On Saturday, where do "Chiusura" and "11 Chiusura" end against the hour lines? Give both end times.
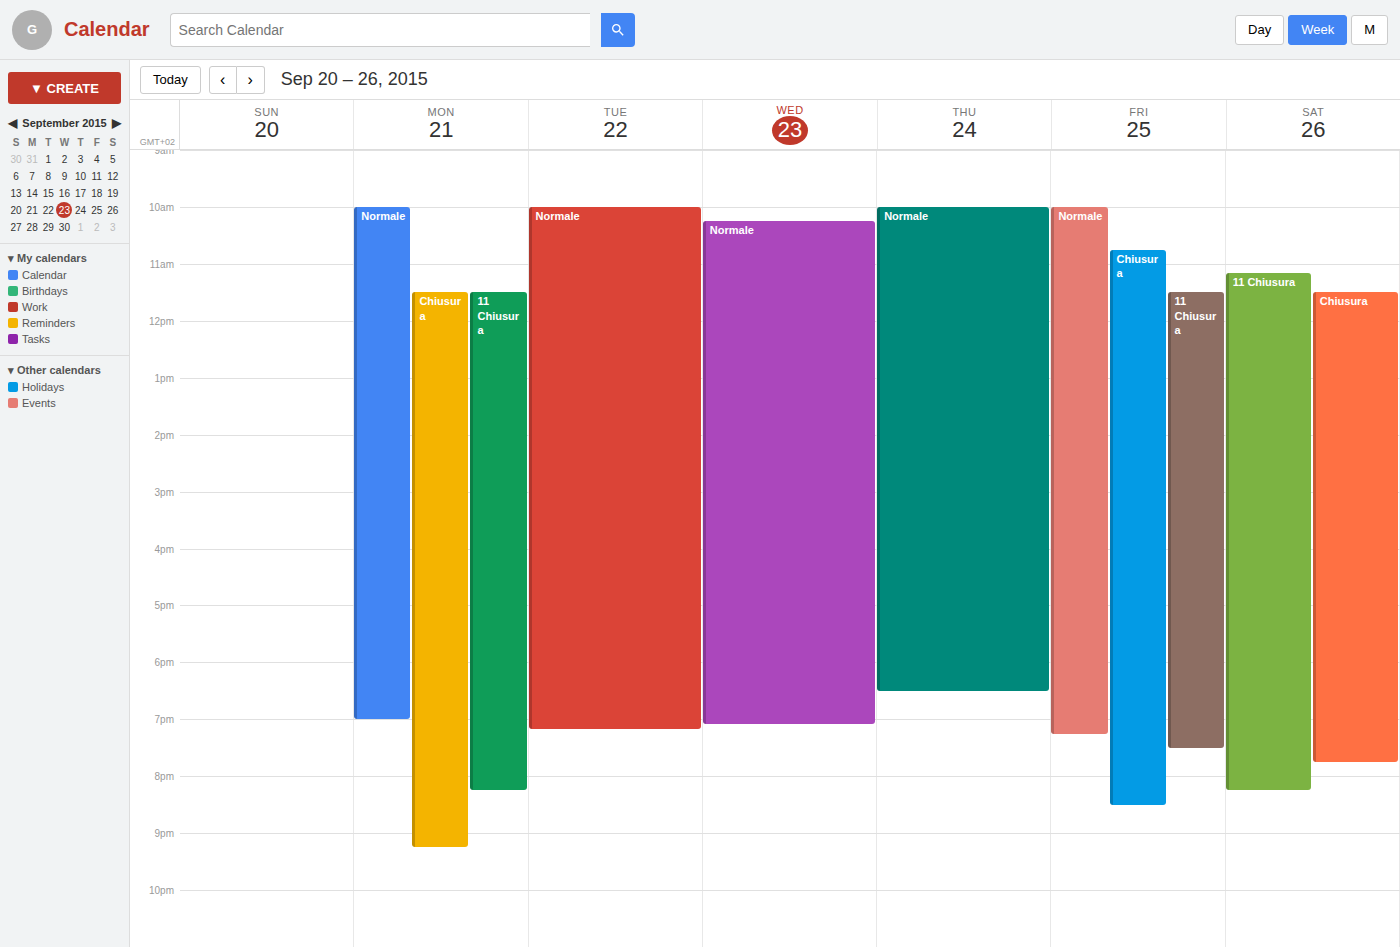
"Chiusura": 7:45 PM, neither: three quarters of the way from the 7 PM line to the 8 PM line. "11 Chiusura": 8:15 PM, neither: a quarter of the way from the 8 PM line to the 9 PM line.